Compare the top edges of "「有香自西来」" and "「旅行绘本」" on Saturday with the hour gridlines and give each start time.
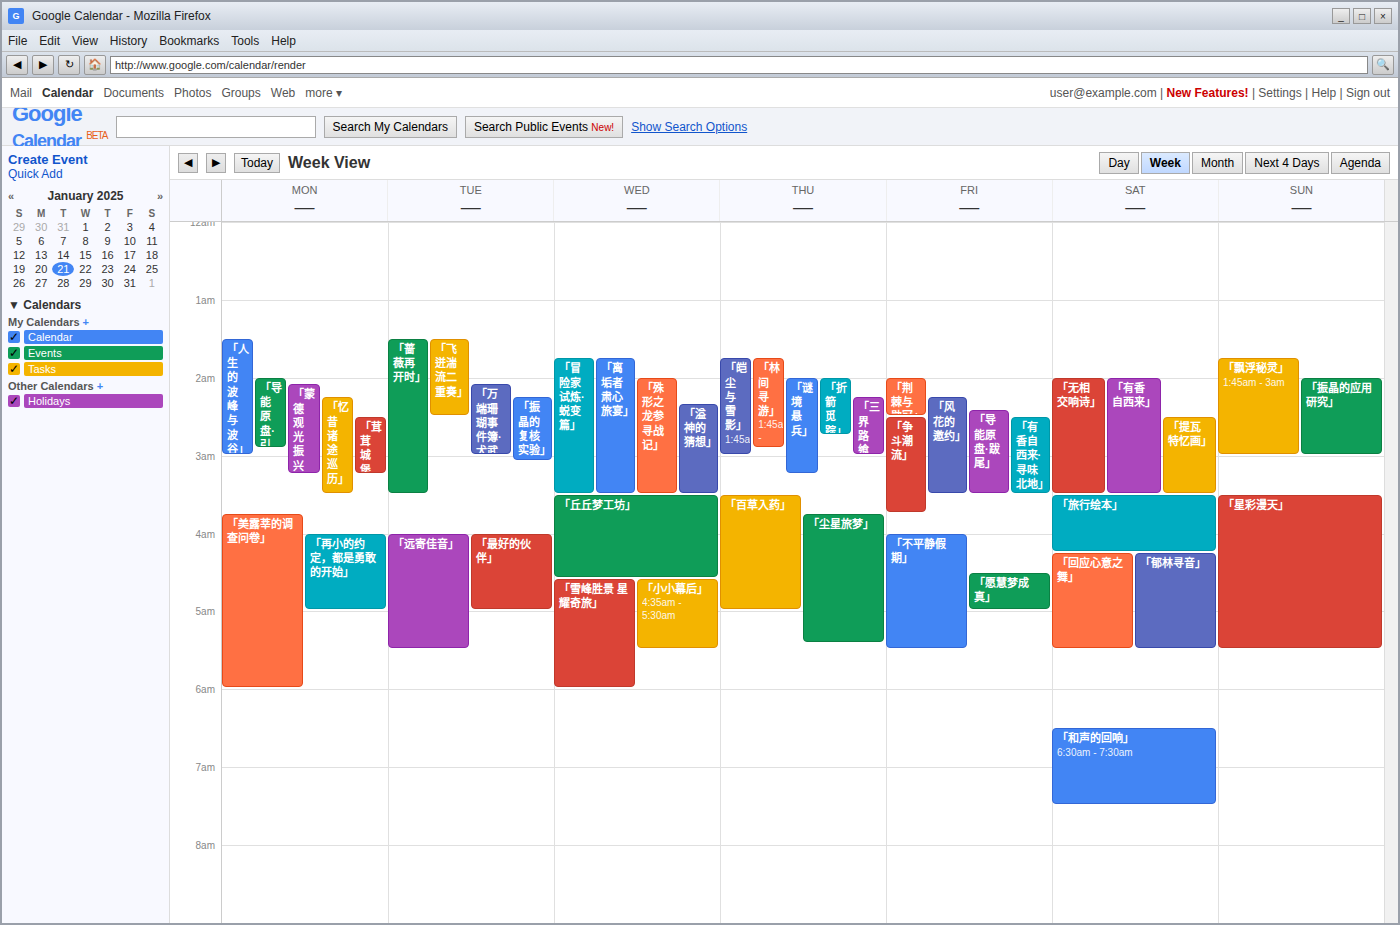
"「有香自西来」": 2:00 AM, exactly on the 2 AM line. "「旅行绘本」": 3:30 AM, halfway between the 3 AM and 4 AM lines.